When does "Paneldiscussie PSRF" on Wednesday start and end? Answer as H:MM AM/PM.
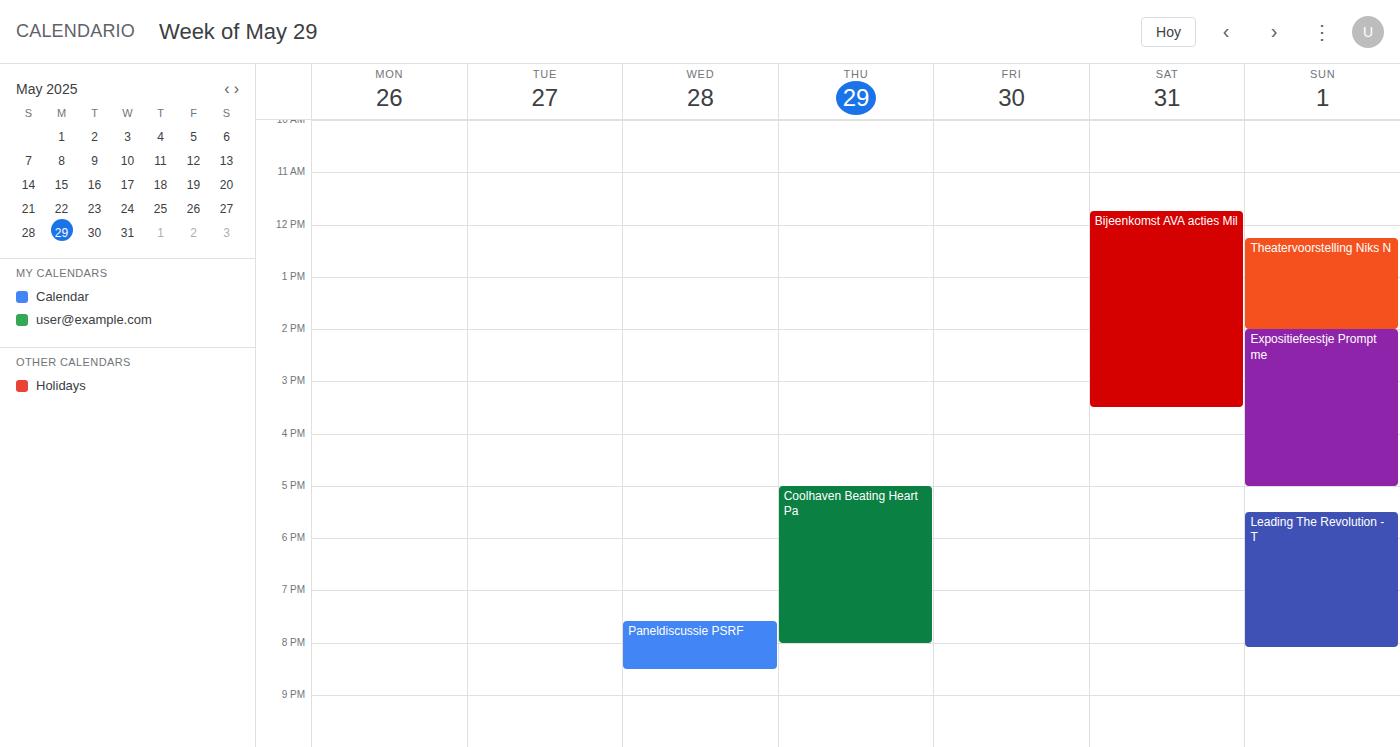
7:35 PM to 8:30 PM